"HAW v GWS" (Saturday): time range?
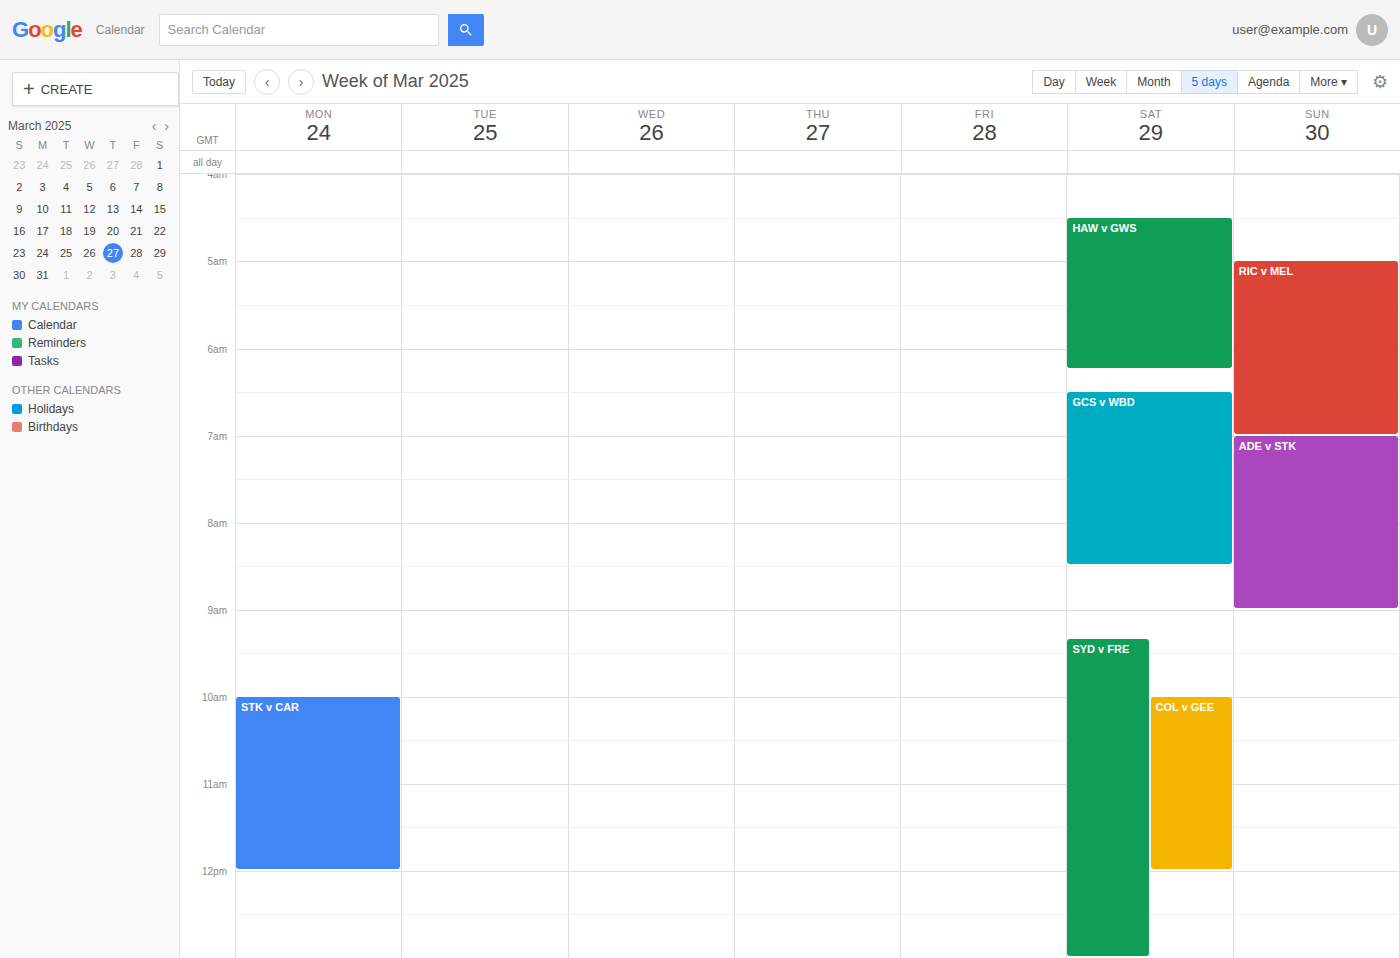
4:30 AM to 6:15 AM